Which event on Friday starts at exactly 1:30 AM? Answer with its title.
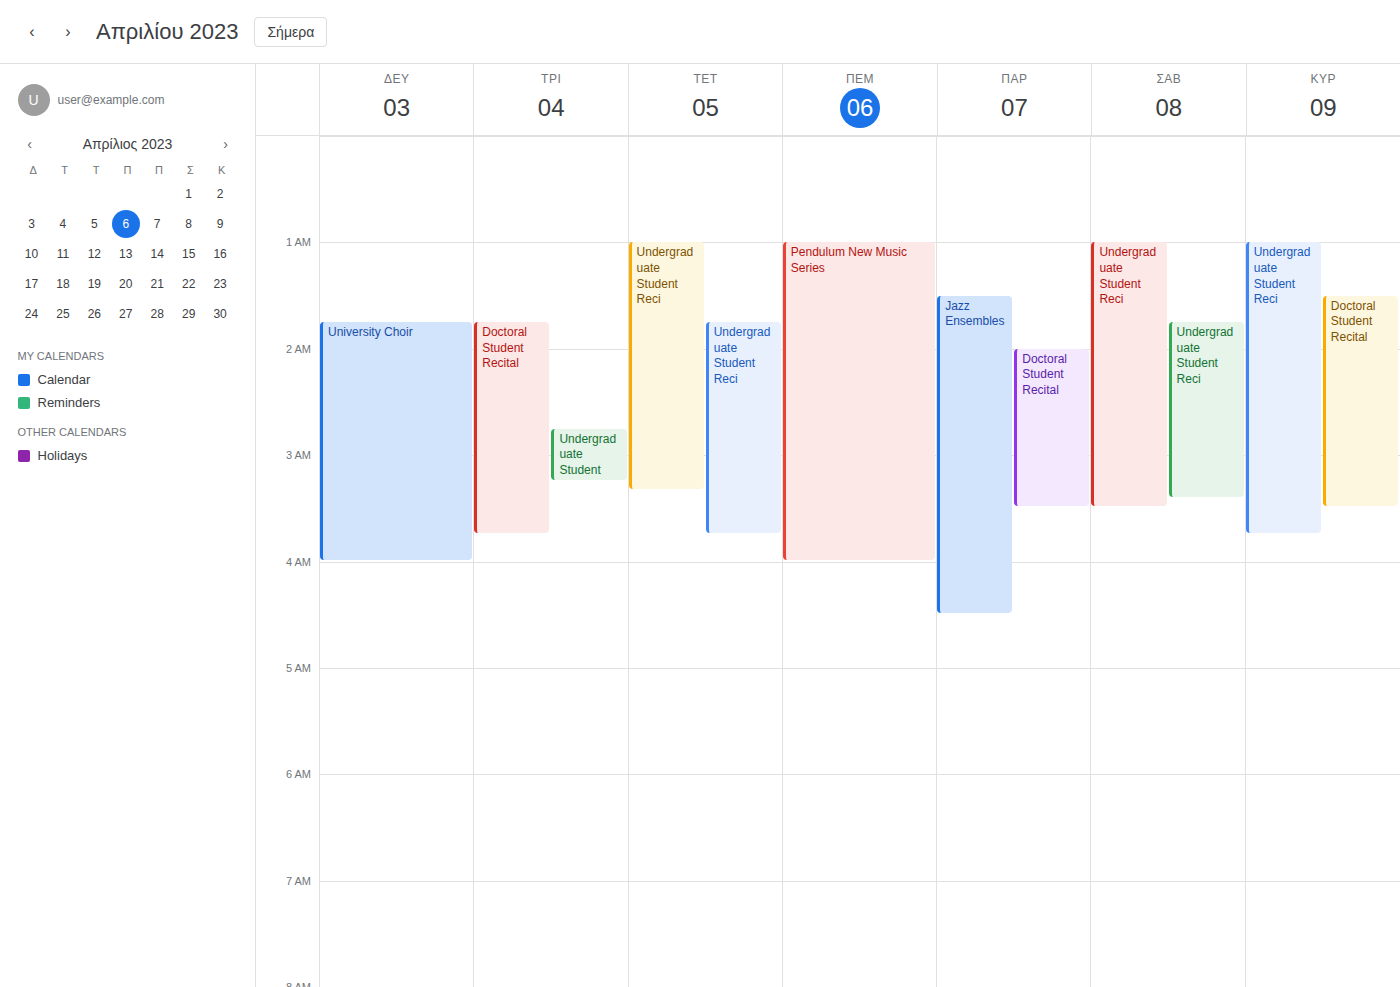
"Jazz Ensembles"